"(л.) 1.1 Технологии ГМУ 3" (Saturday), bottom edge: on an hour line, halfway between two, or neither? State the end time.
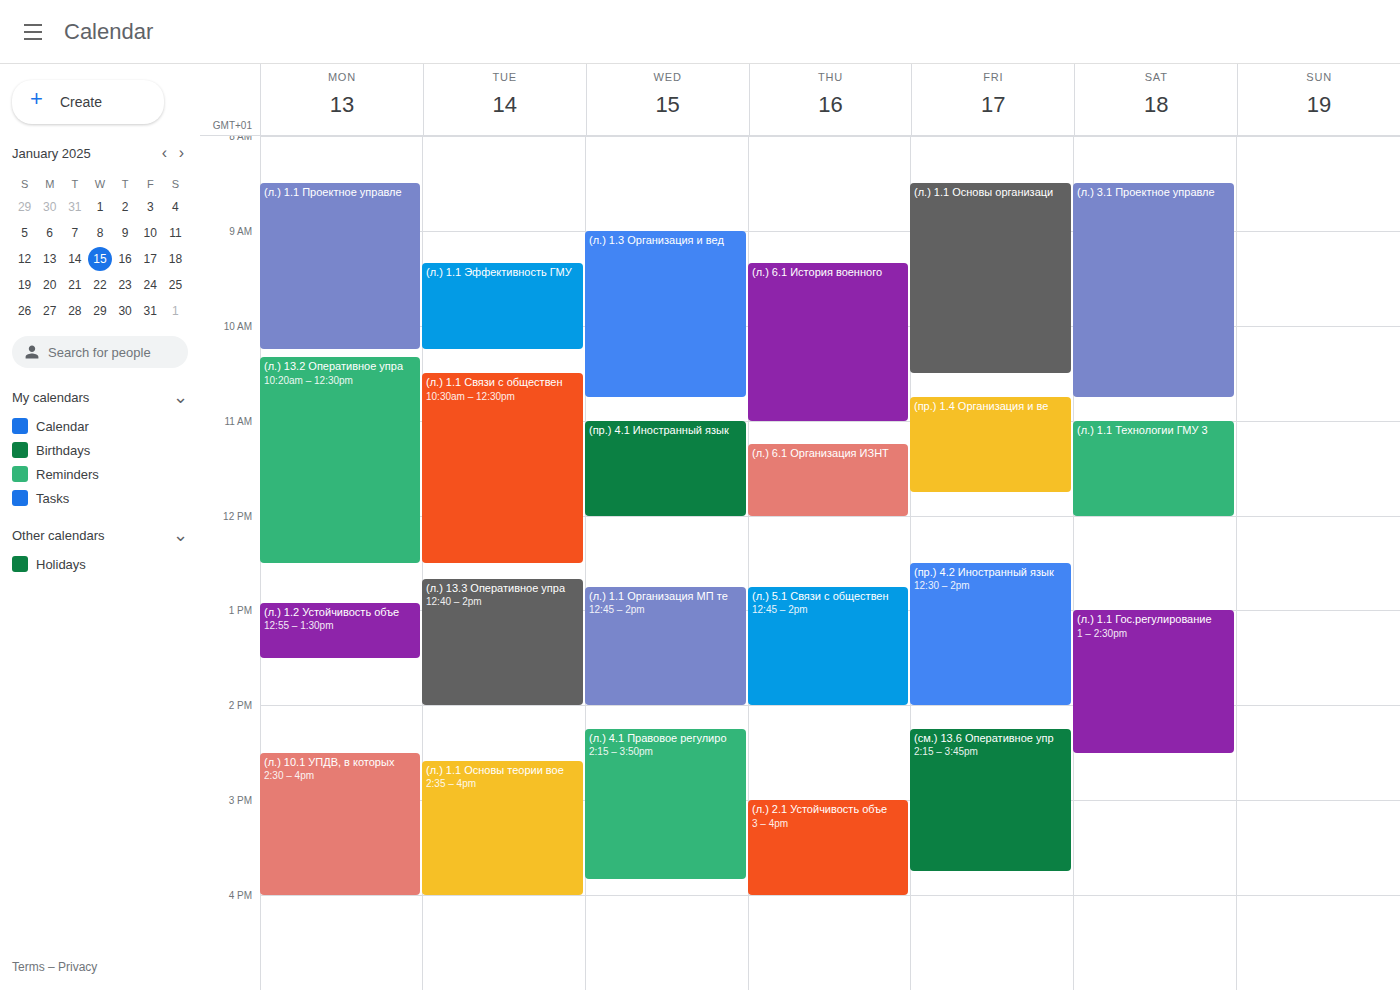
12:00 PM -- exactly on the 12 PM line.